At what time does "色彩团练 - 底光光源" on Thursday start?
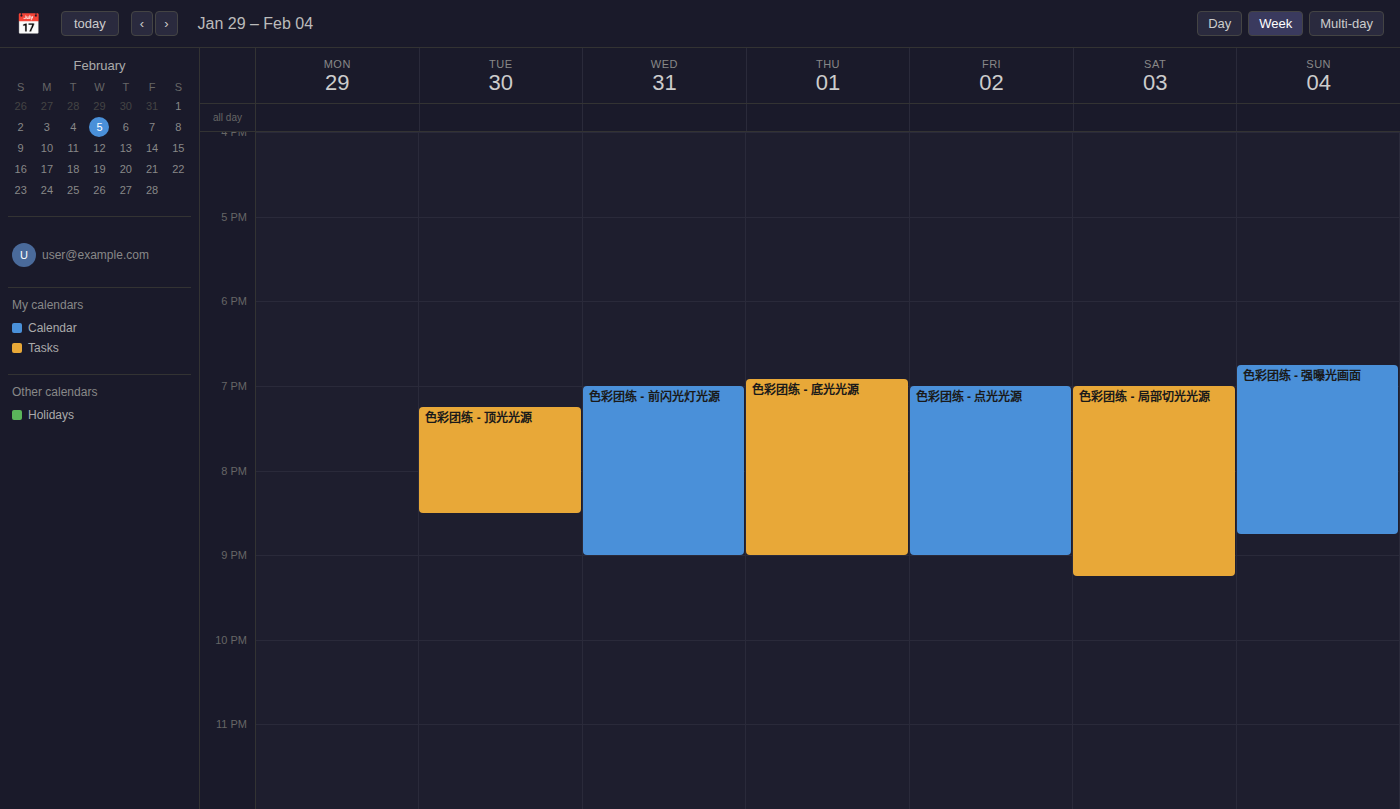
18:55